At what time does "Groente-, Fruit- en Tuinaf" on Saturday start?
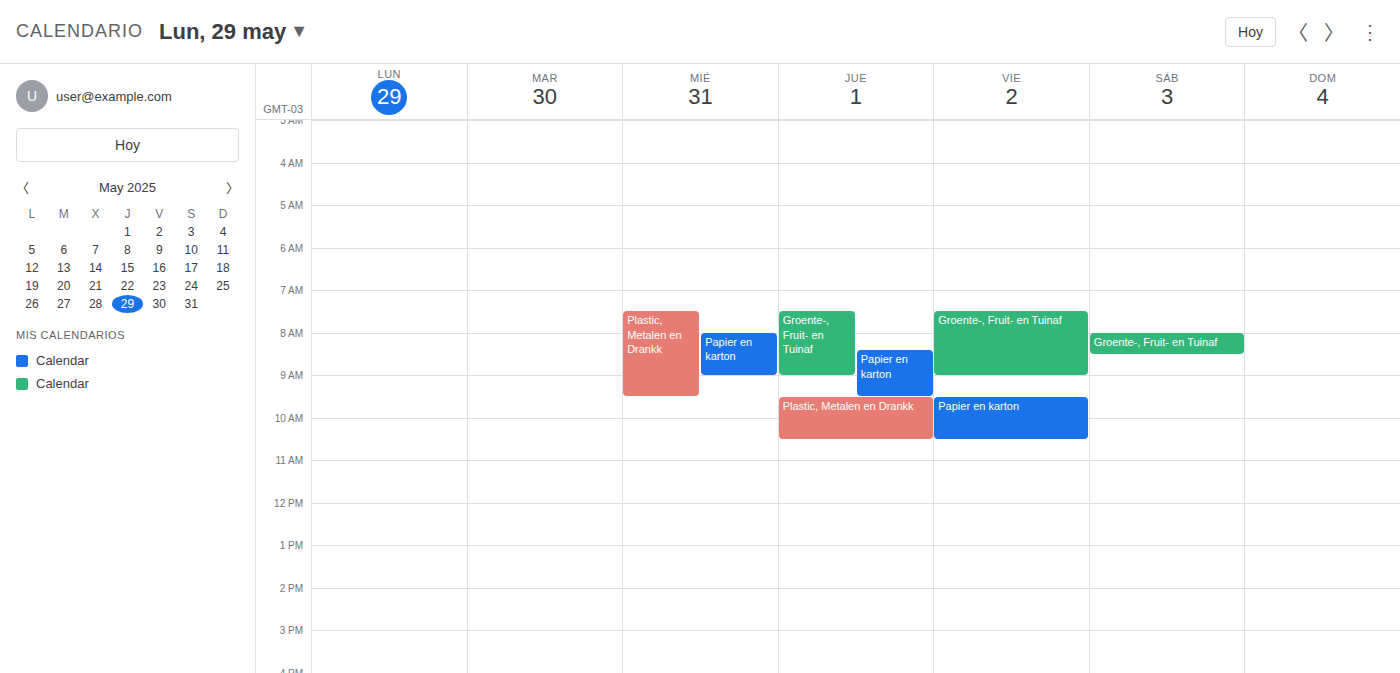
08:00